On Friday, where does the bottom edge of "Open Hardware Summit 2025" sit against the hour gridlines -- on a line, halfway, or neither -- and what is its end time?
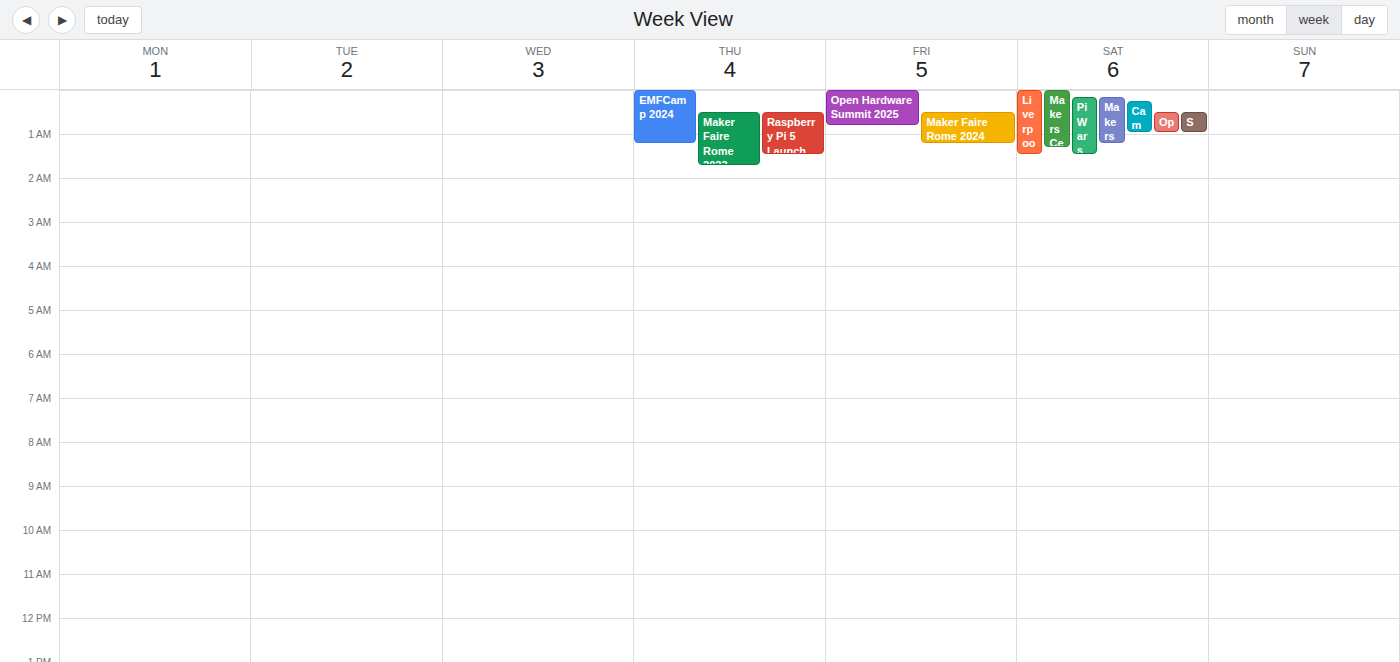
12:50 AM -- neither: 50 minutes below the 12 AM line and 10 minutes above the 1 AM line.